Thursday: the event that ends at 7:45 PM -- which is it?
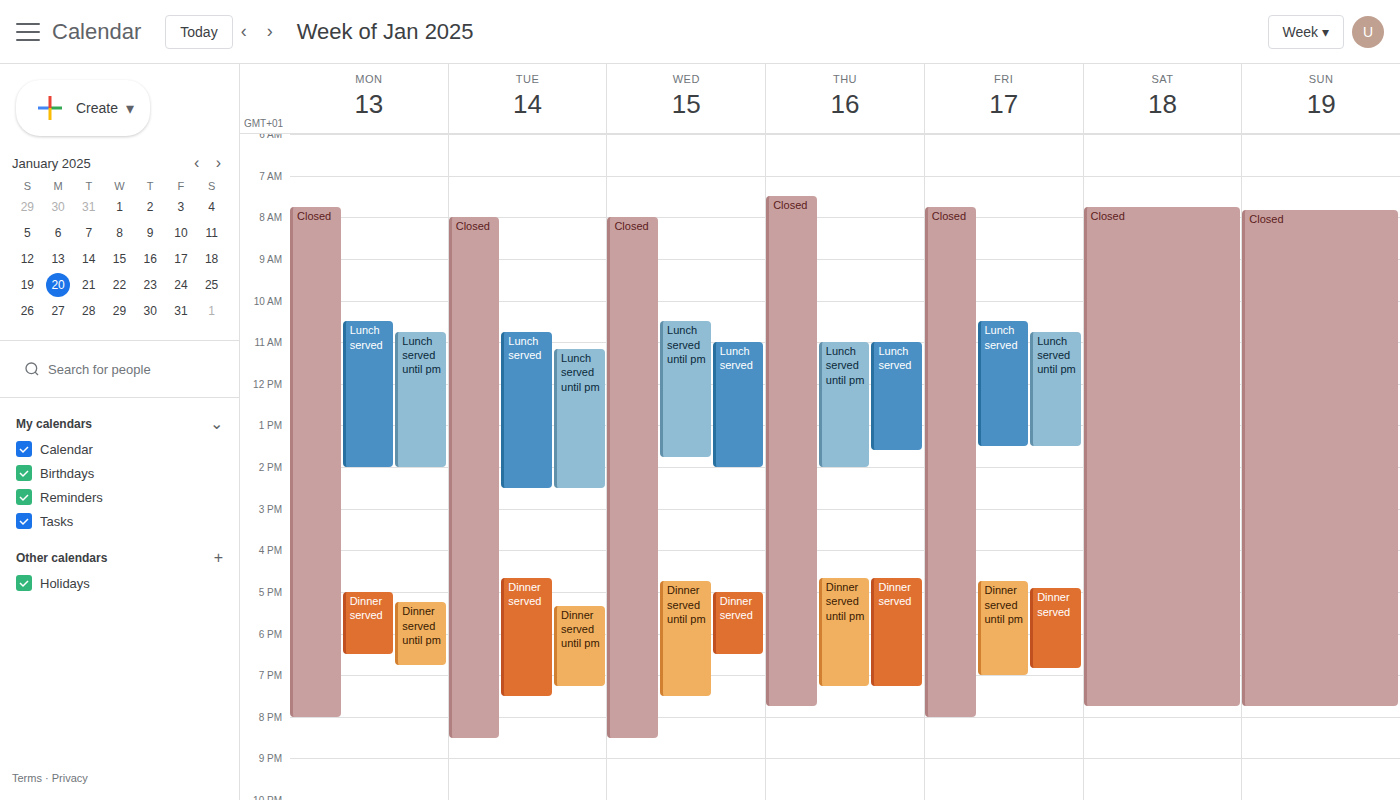
"Closed"